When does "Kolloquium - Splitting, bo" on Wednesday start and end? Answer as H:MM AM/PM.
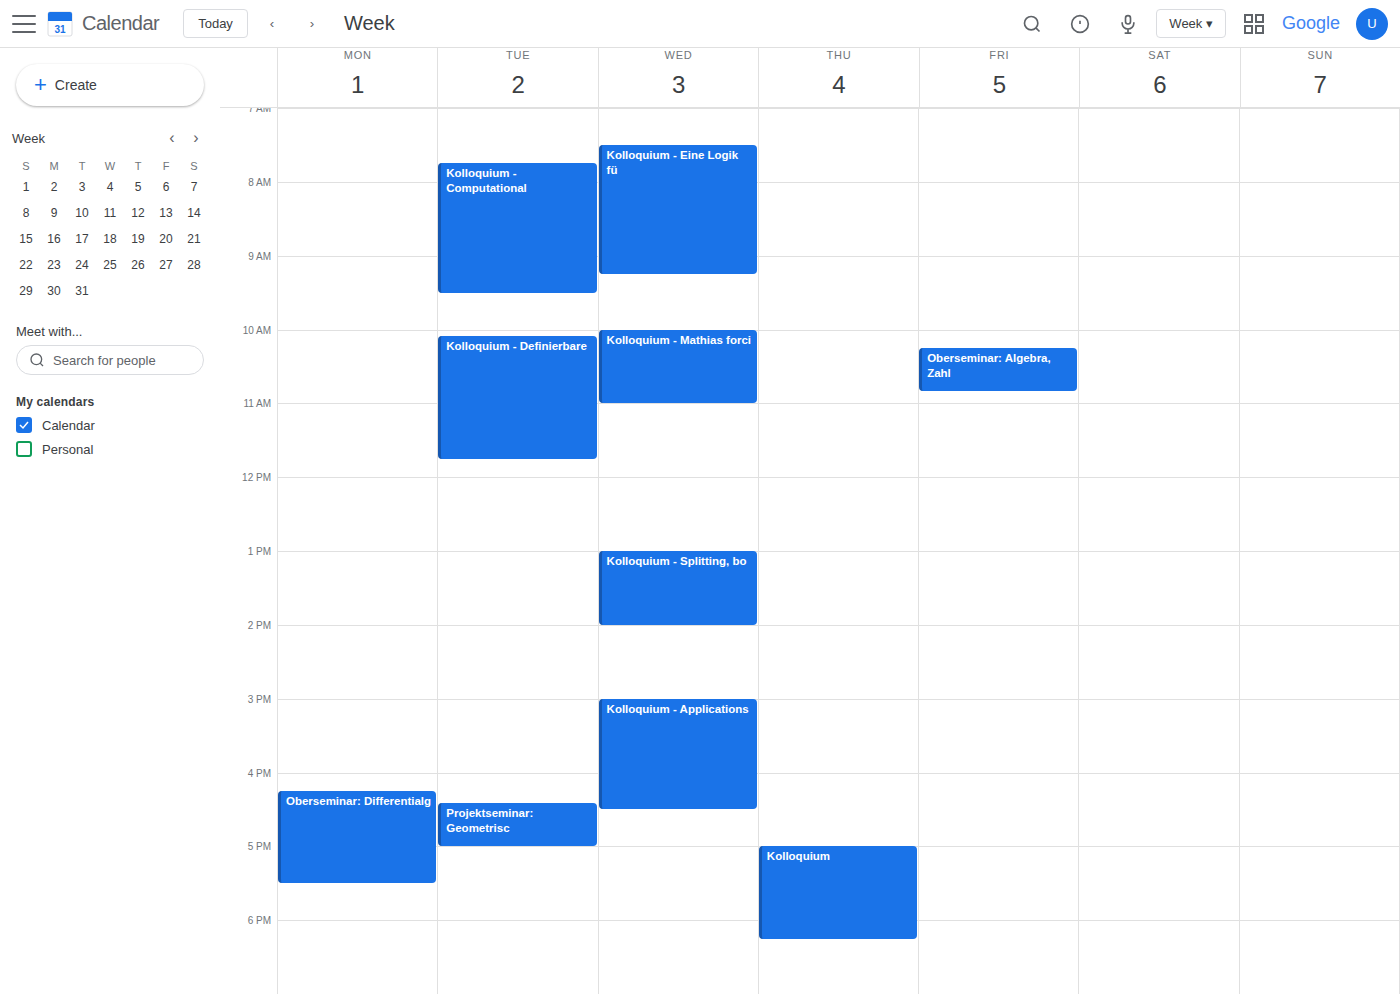
1:00 PM to 2:00 PM